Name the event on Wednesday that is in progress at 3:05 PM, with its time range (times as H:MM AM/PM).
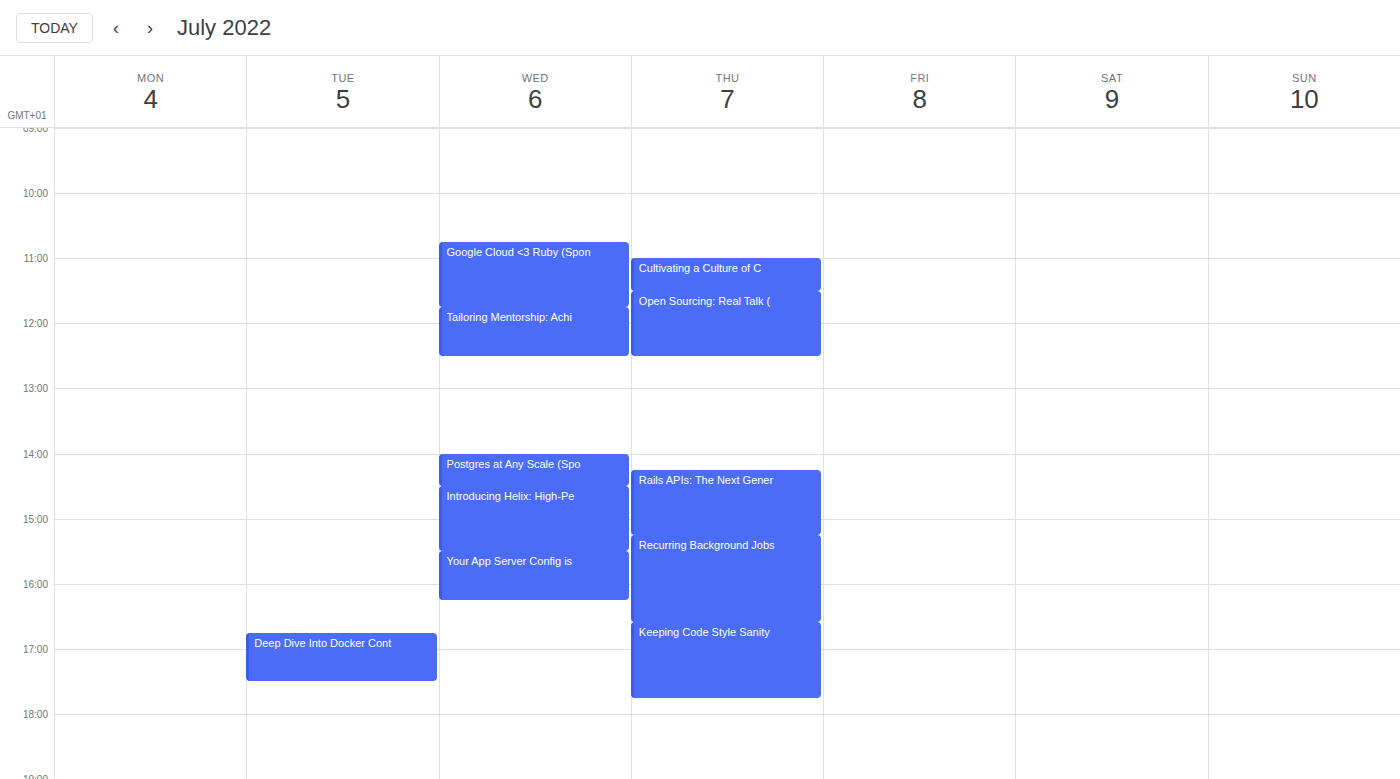
"Introducing Helix: High-Pe", 2:30 PM to 3:30 PM